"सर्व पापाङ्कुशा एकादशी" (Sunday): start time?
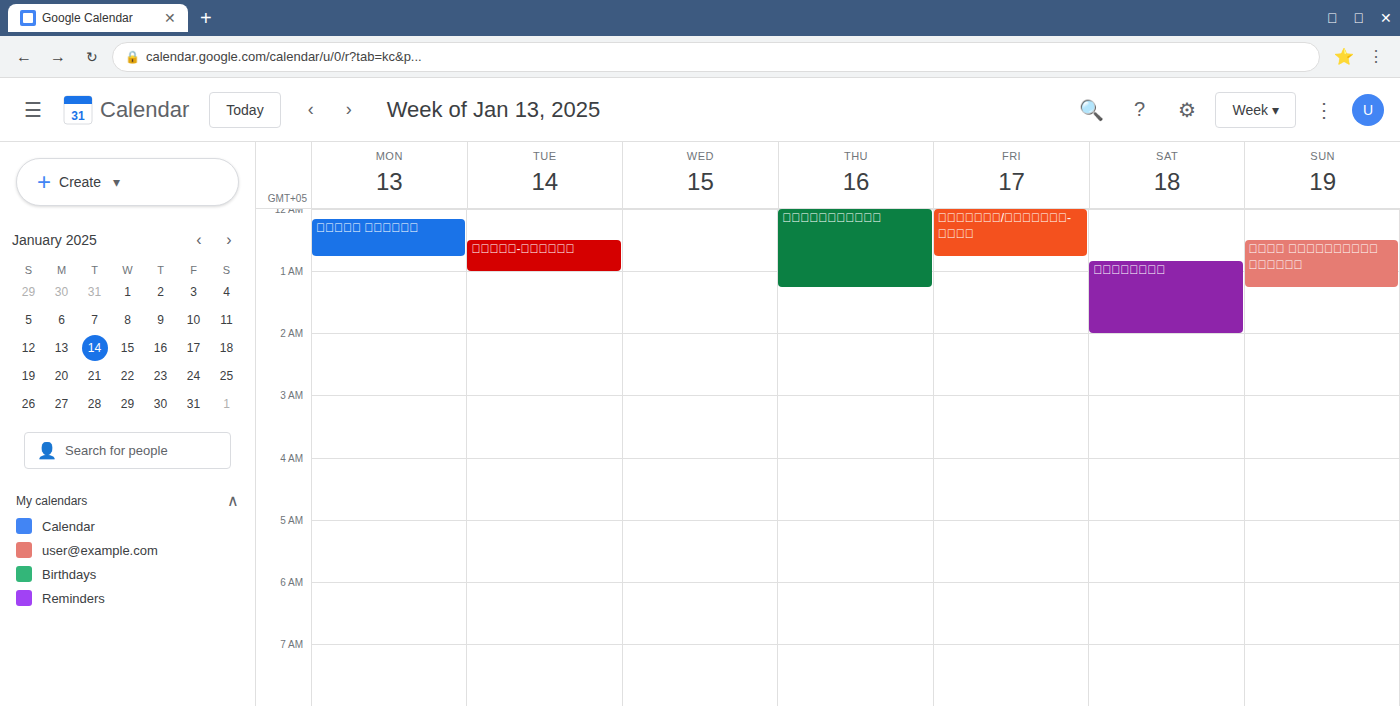
12:30 AM